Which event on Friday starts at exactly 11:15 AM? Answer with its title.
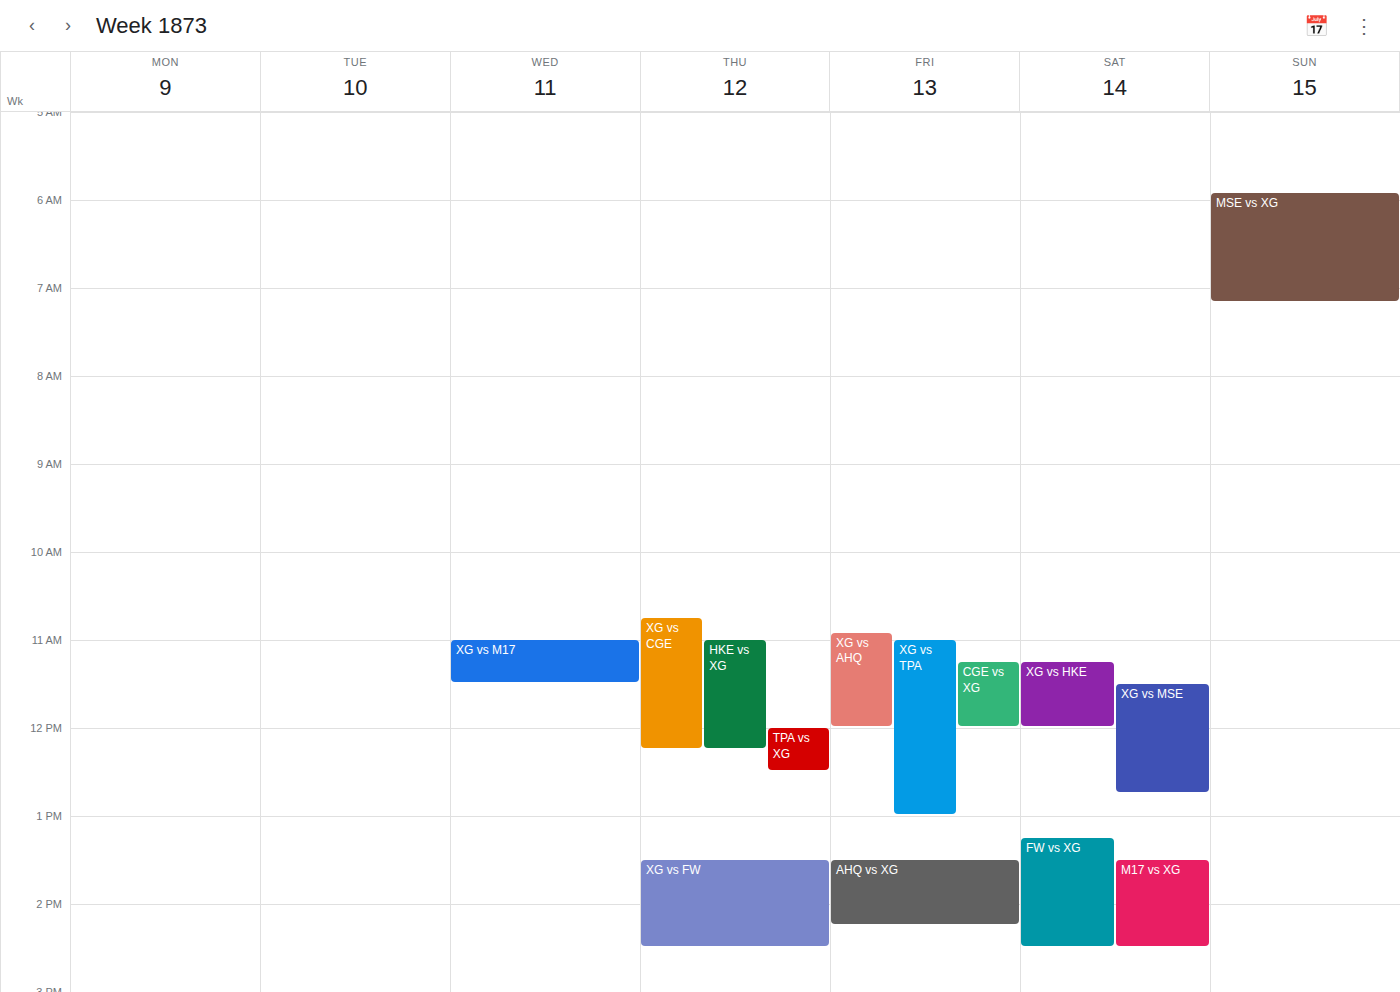
"CGE vs XG"